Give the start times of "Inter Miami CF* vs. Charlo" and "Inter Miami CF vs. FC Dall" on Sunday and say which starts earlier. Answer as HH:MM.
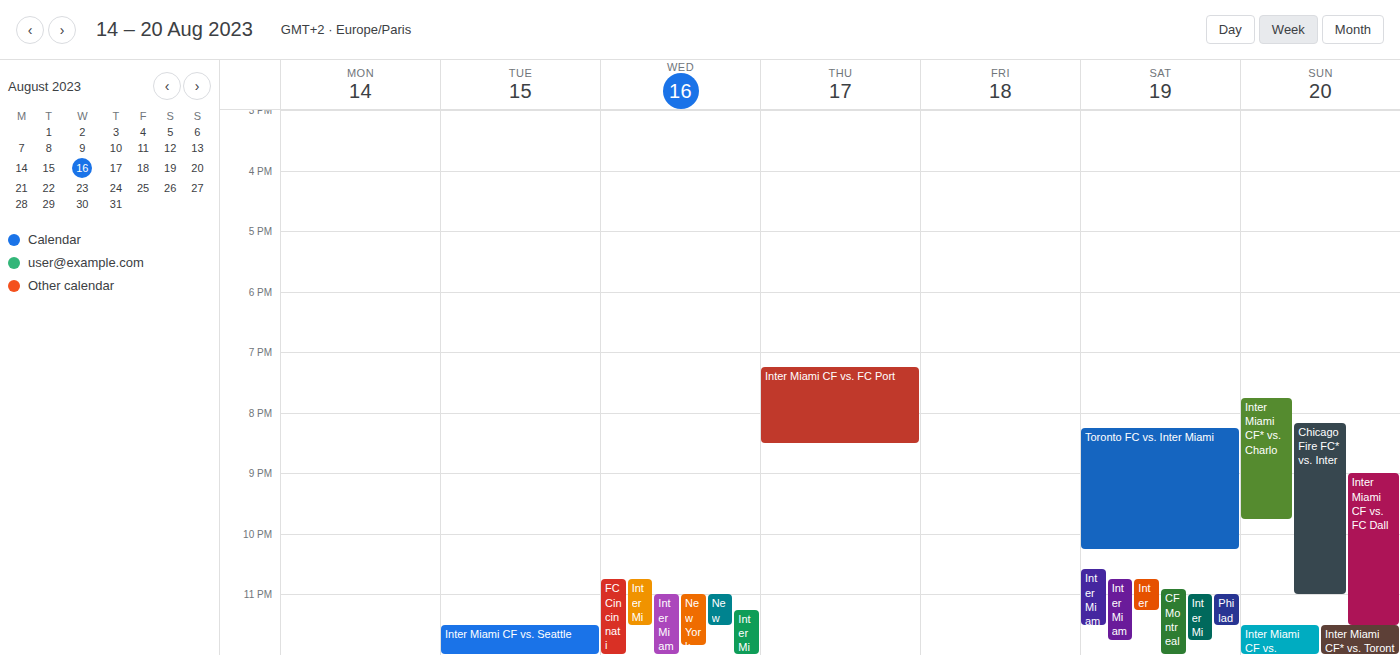
"Inter Miami CF* vs. Charlo" 19:45; "Inter Miami CF vs. FC Dall" 21:00.